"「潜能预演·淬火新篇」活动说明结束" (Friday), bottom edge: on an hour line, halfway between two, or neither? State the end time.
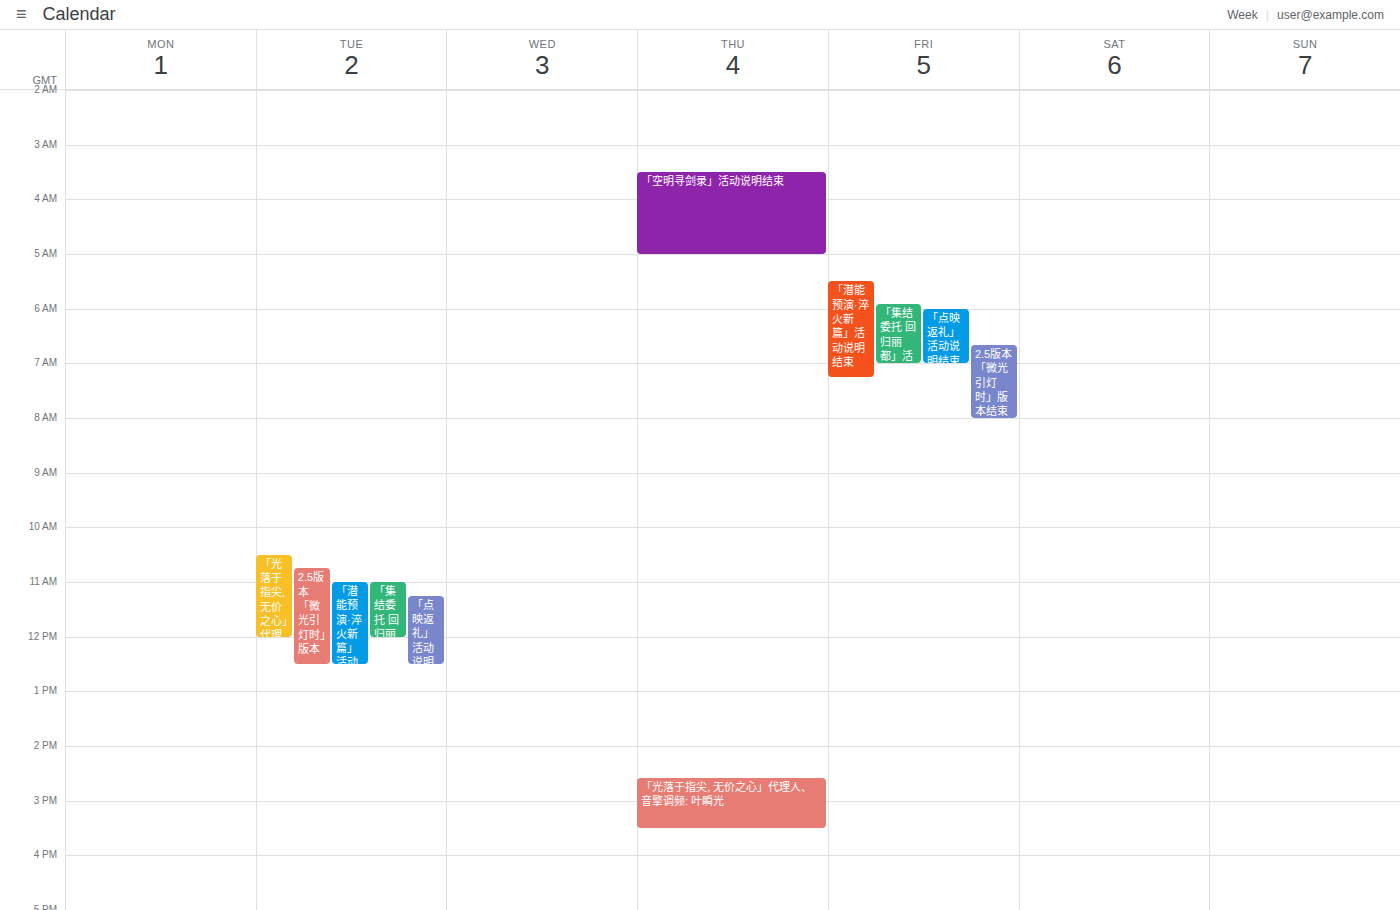
7:15 AM -- neither: a quarter of the way from the 7 AM line to the 8 AM line.